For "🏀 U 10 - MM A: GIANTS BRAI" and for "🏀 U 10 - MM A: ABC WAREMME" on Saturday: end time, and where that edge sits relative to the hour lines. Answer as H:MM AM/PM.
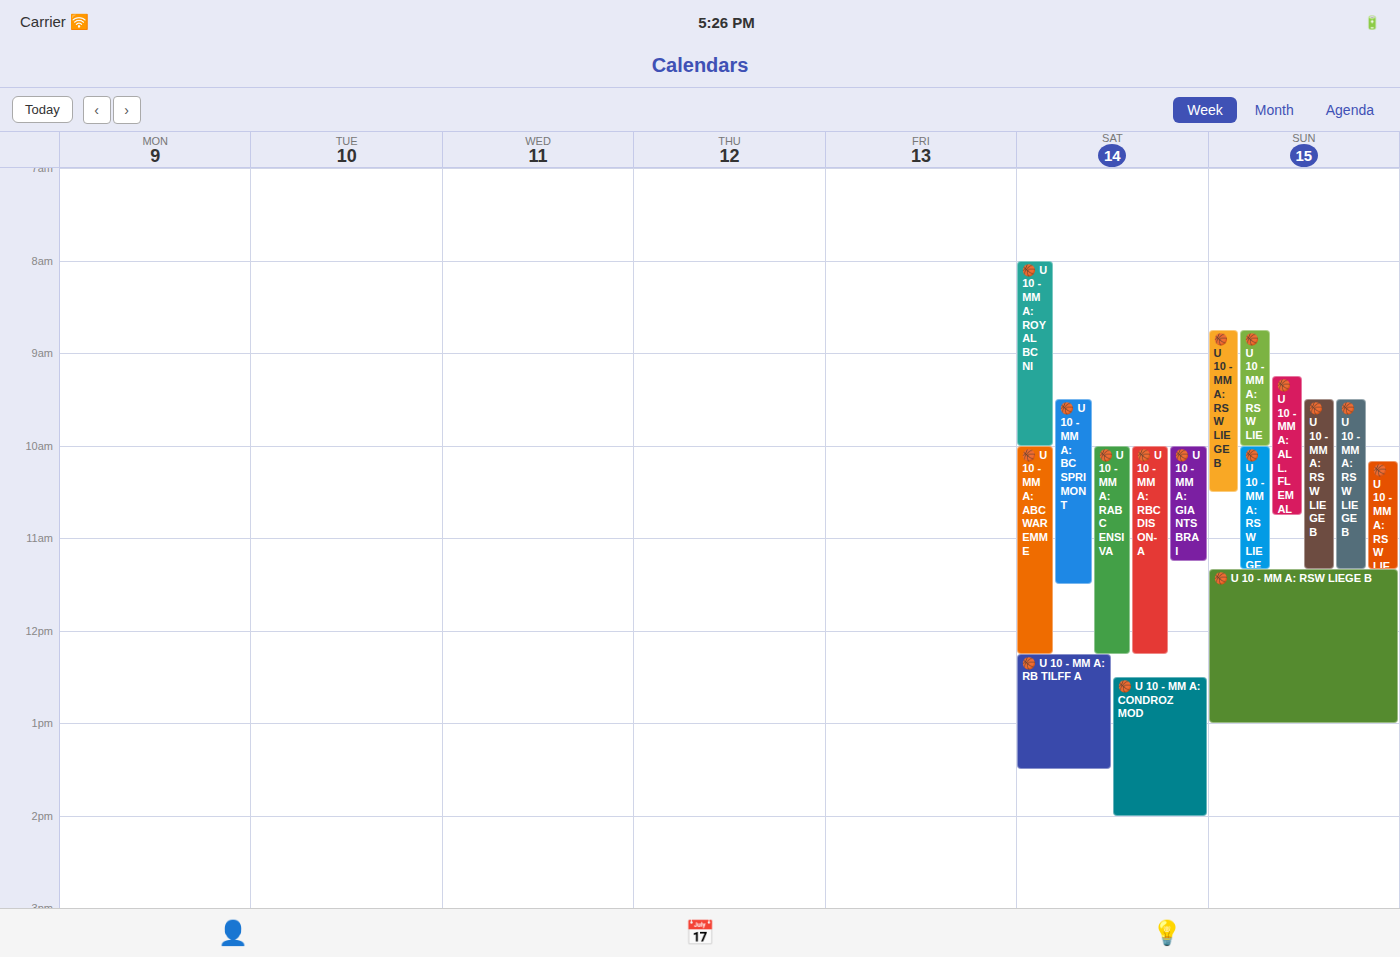
"🏀 U 10 - MM A: GIANTS BRAI": 11:15 AM, neither: a quarter of the way from the 11 AM line to the 12 PM line. "🏀 U 10 - MM A: ABC WAREMME": 12:15 PM, neither: a quarter of the way from the 12 PM line to the 1 PM line.